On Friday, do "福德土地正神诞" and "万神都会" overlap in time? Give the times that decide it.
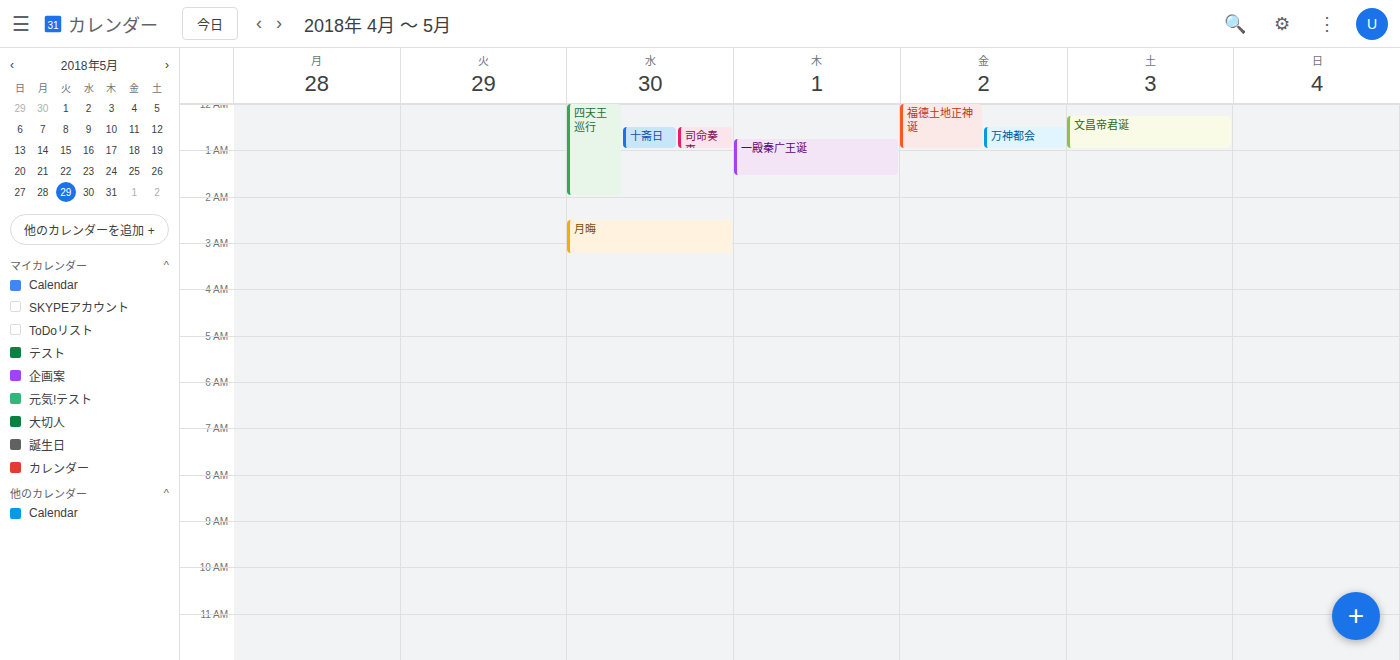
"万神都会" runs 12:30 AM to 1:00 AM, inside "福德土地正神诞" -- they overlap.